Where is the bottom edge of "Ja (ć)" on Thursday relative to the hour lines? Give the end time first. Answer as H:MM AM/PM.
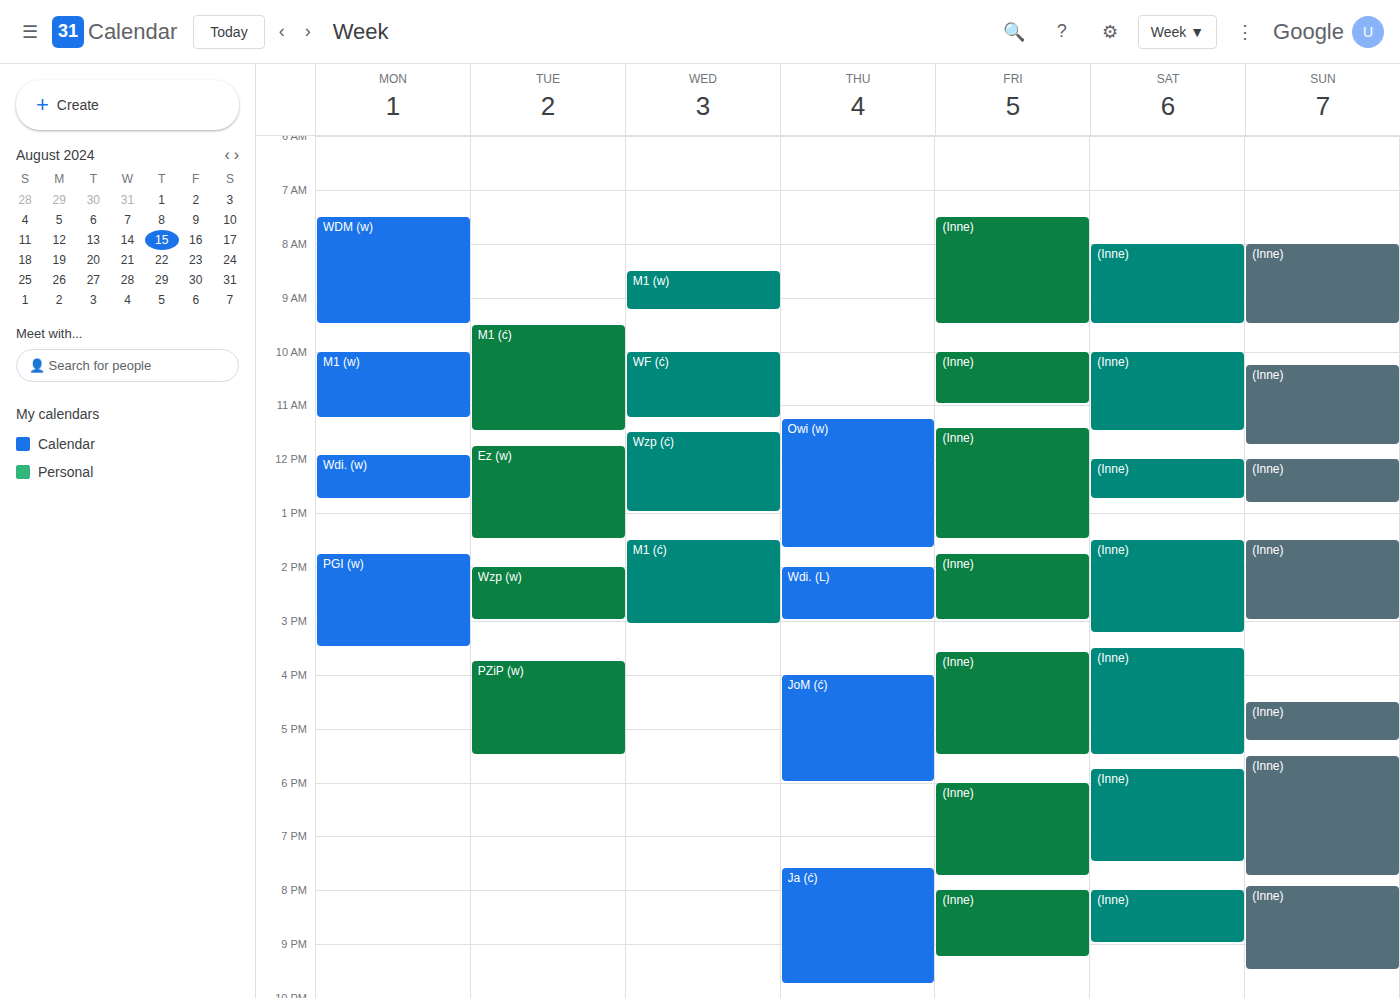
9:45 PM -- neither: three quarters of the way from the 9 PM line to the 10 PM line.